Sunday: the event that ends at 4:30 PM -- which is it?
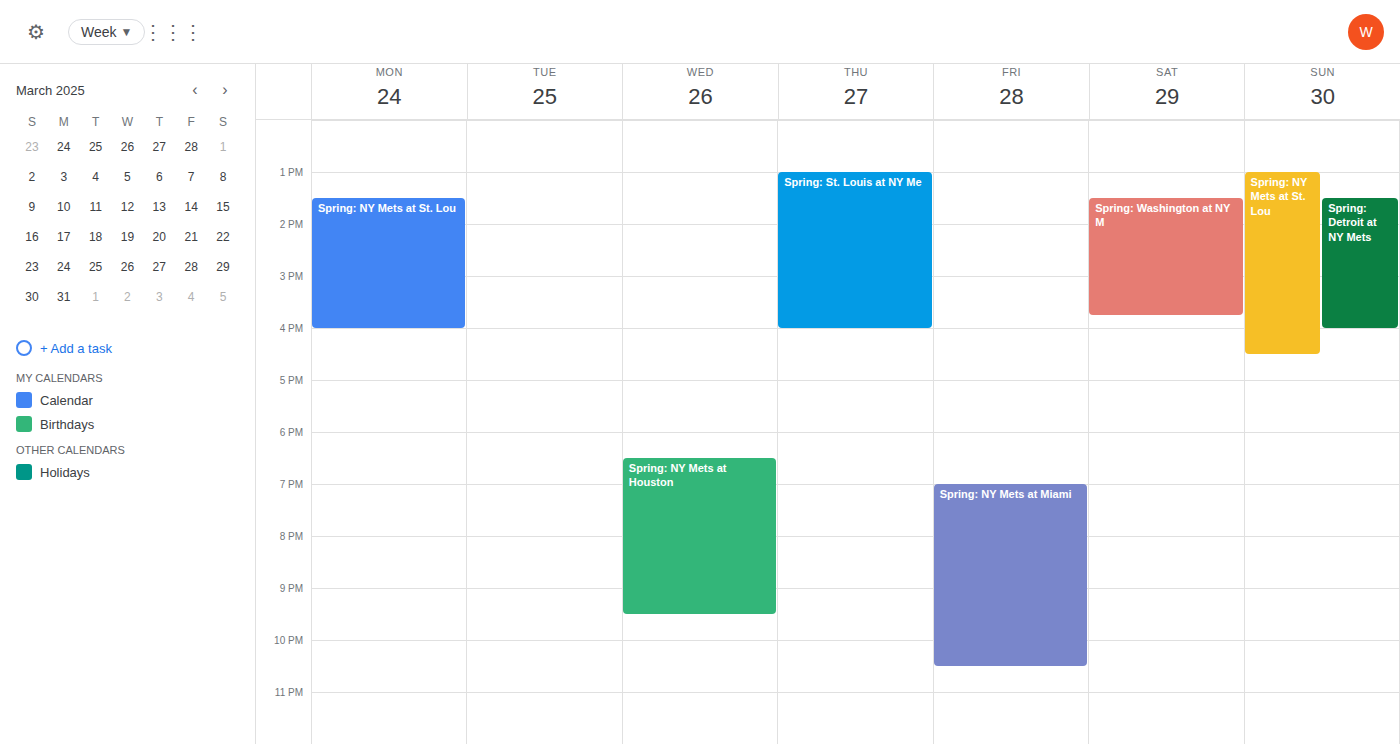
"Spring: NY Mets at St. Lou"